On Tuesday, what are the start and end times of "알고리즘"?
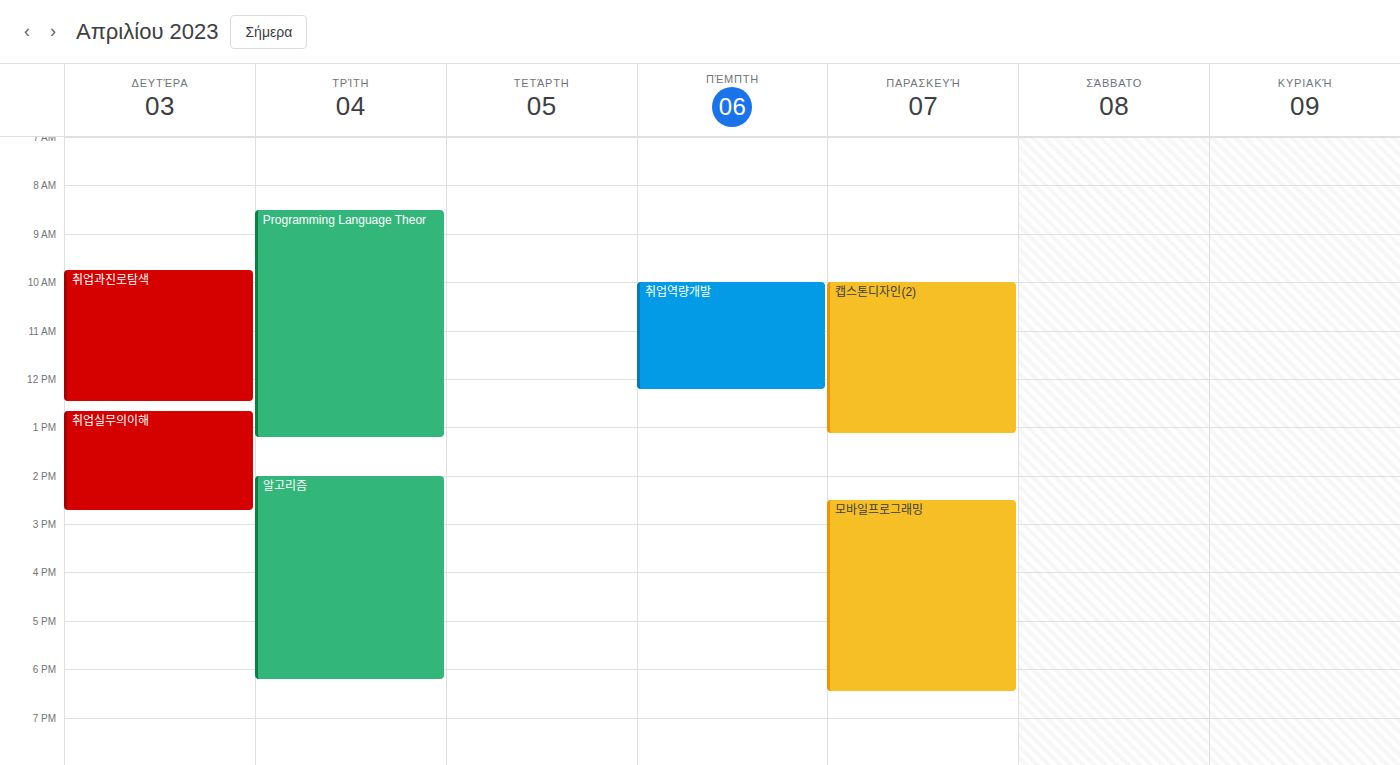
2:00 PM to 6:15 PM